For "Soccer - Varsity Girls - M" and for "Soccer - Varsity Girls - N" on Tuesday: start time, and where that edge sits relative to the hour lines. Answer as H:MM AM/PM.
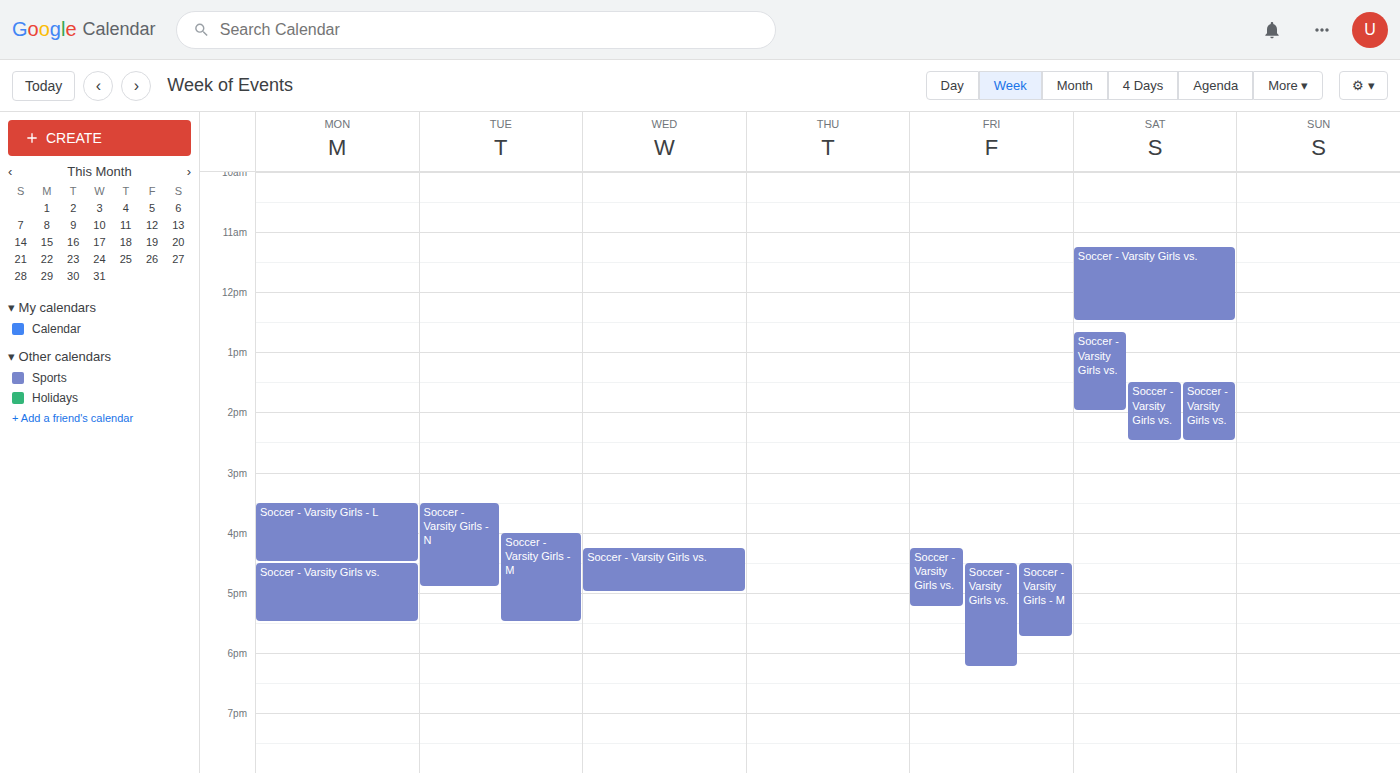
"Soccer - Varsity Girls - M": 4:00 PM, exactly on the 4 PM line. "Soccer - Varsity Girls - N": 3:30 PM, halfway between the 3 PM and 4 PM lines.